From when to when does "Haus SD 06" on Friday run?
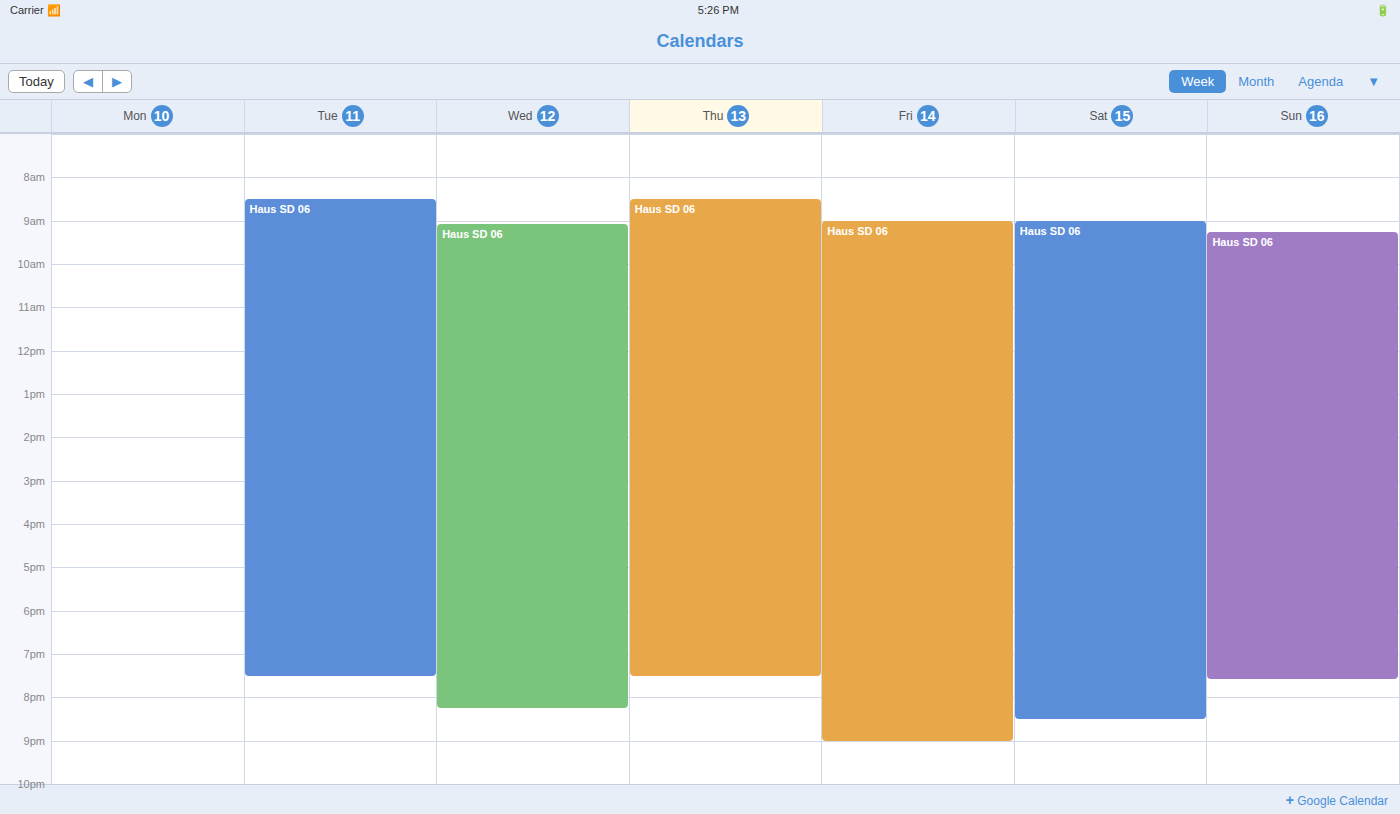
9:00 AM to 9:00 PM